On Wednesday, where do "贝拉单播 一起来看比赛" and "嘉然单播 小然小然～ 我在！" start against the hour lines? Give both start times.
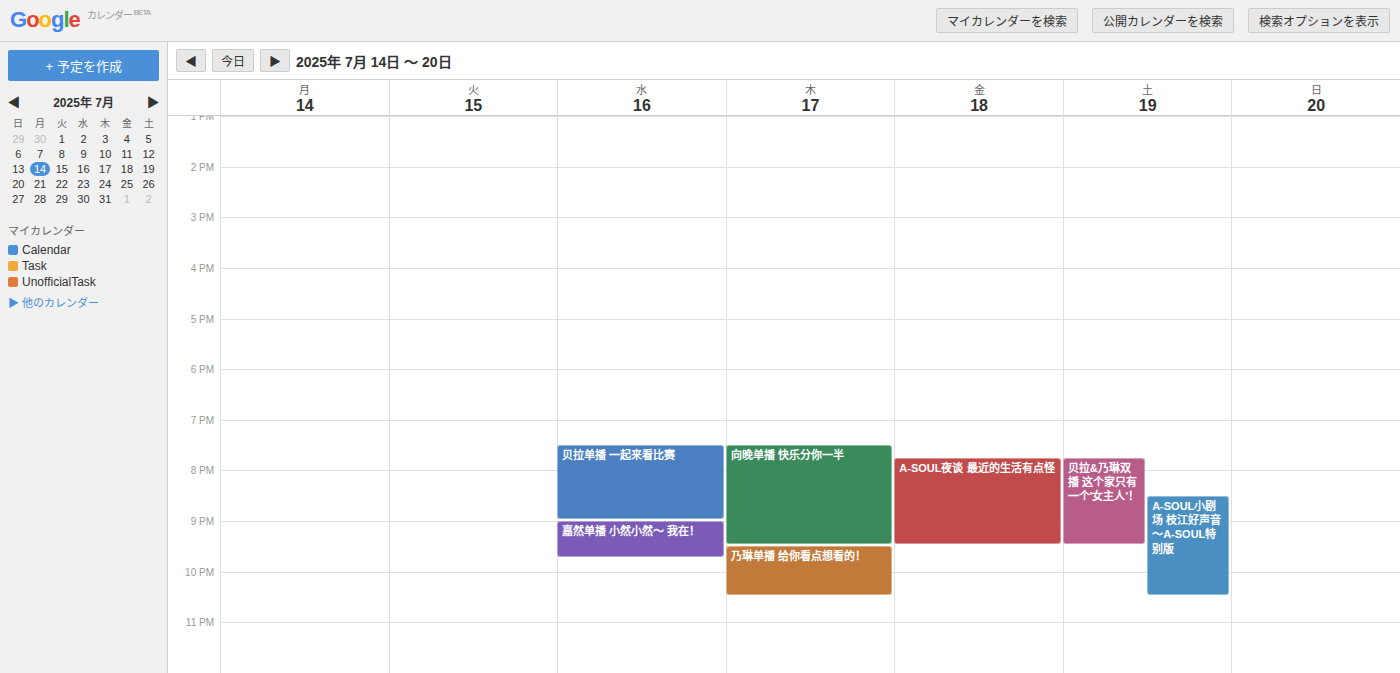
"贝拉单播 一起来看比赛": 7:30 PM, halfway between the 7 PM and 8 PM lines. "嘉然单播 小然小然～ 我在！": 9:00 PM, exactly on the 9 PM line.